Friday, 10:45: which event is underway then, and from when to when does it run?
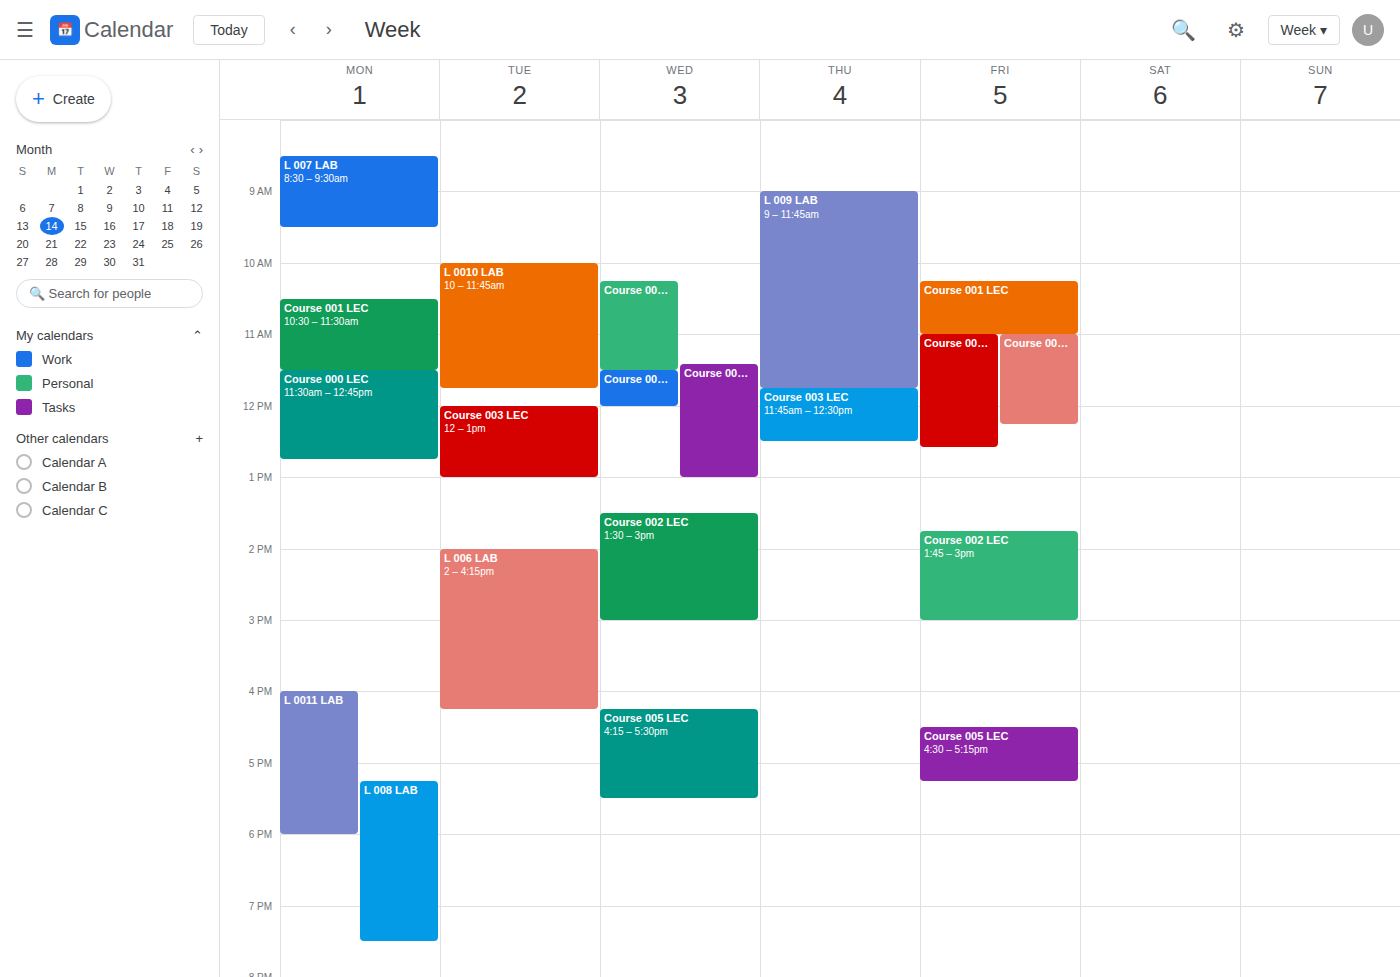
"Course 001 LEC", 10:15 to 11:00